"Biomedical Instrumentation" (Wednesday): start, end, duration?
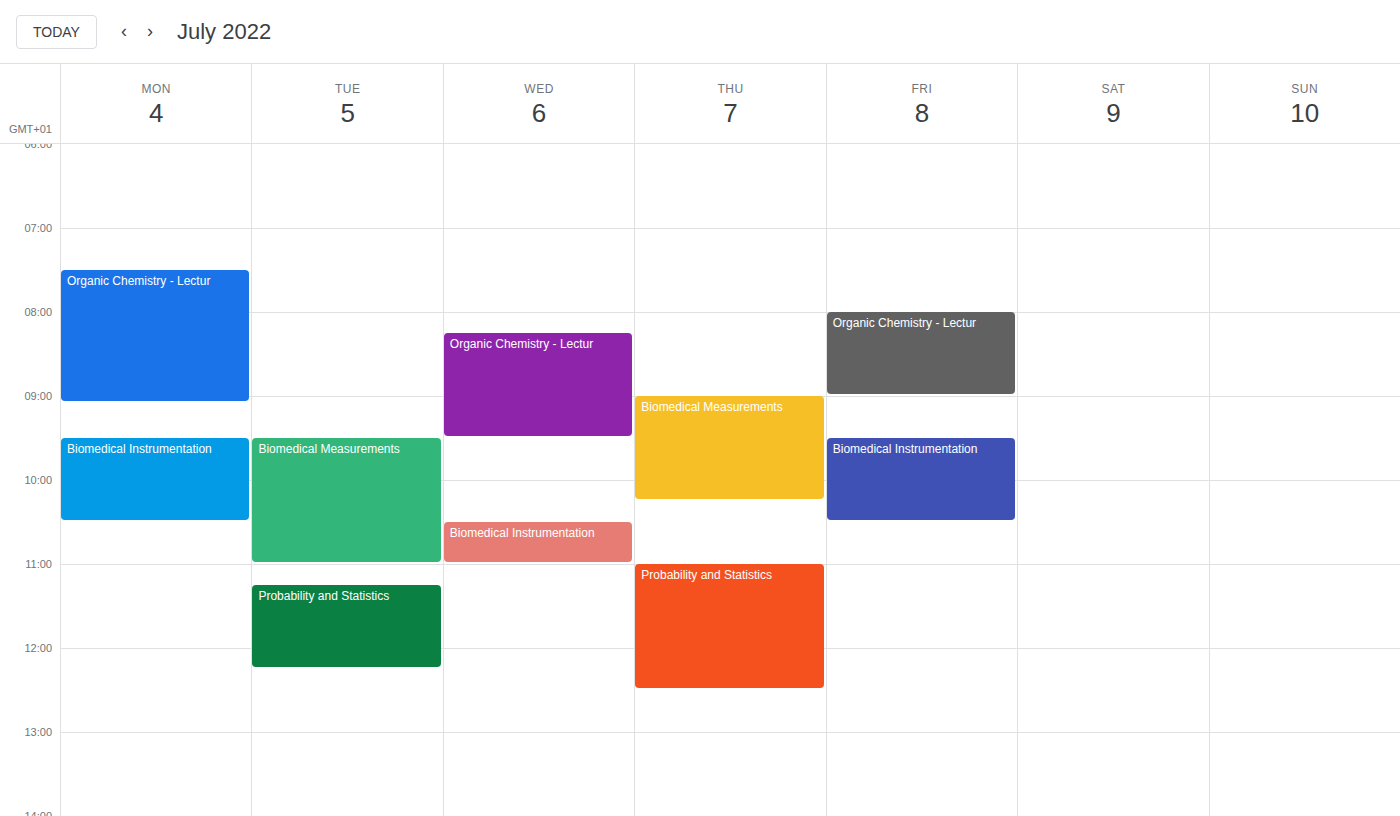
10:30 AM to 11:00 AM, 30 minutes